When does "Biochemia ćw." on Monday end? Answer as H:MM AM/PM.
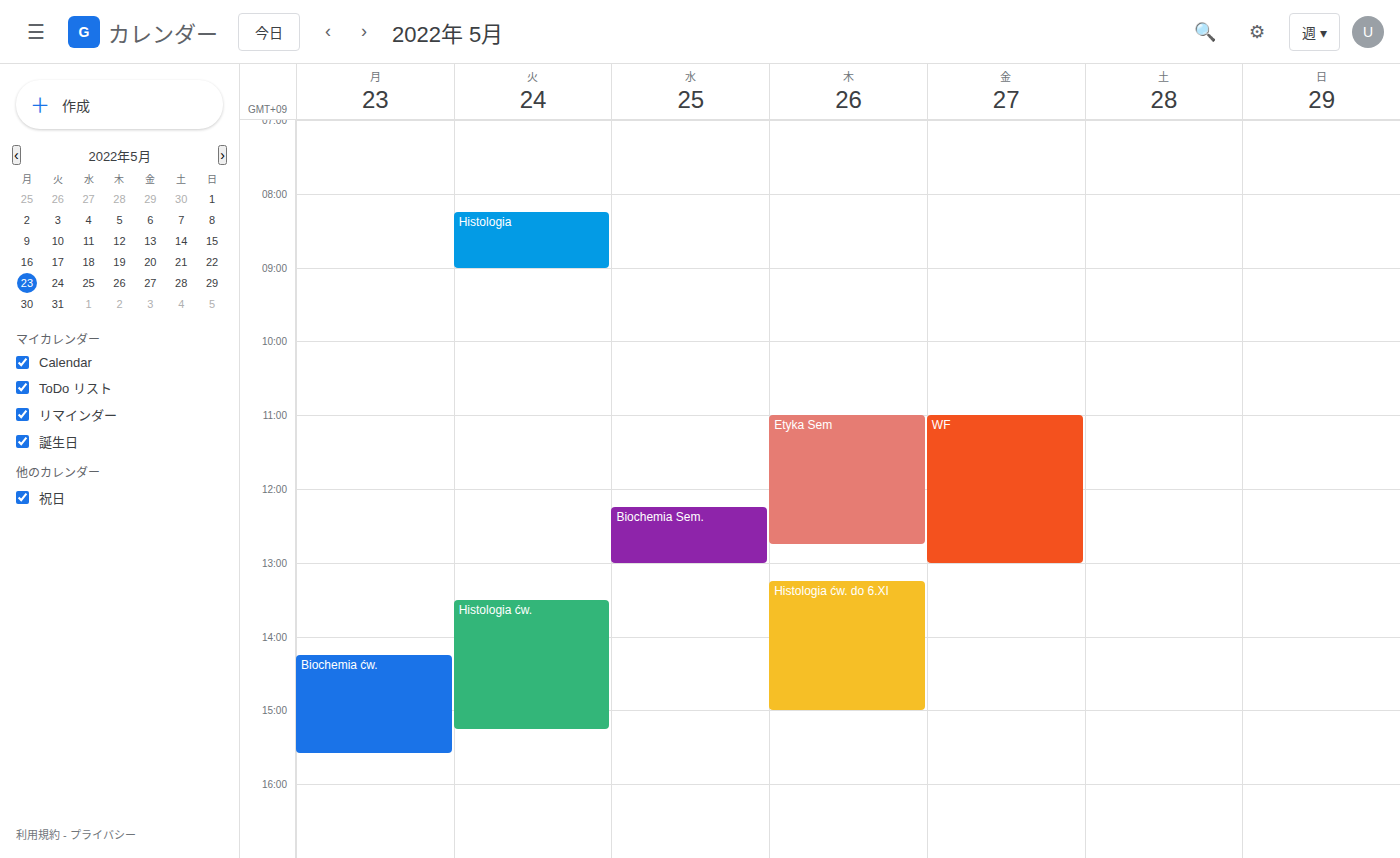
3:35 PM